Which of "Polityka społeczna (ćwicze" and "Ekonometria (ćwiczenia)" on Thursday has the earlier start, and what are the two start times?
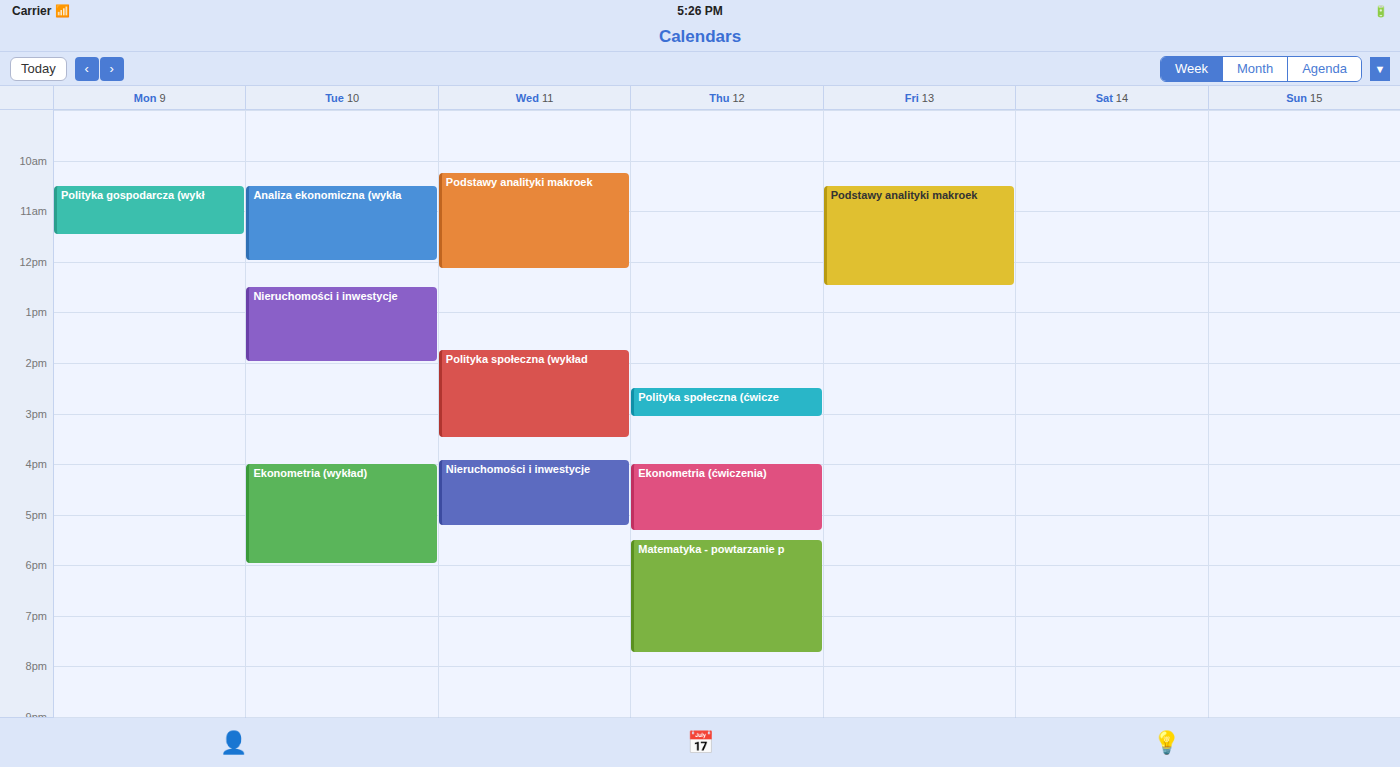
"Polityka społeczna (ćwicze" 2:30 PM; "Ekonometria (ćwiczenia)" 4:00 PM.